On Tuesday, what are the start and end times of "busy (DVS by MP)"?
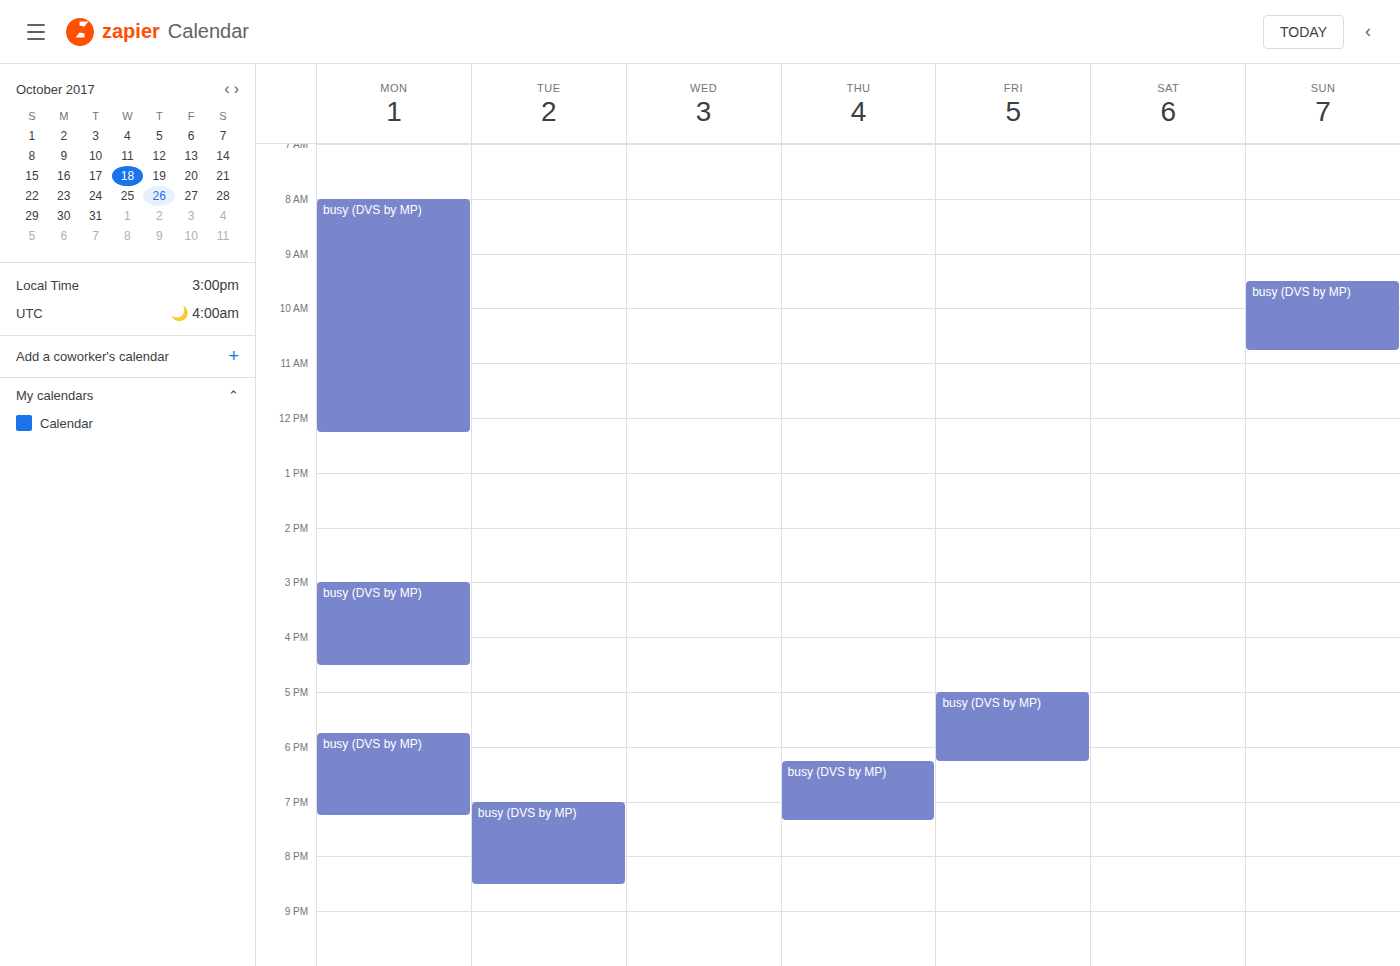
7:00 PM to 8:30 PM